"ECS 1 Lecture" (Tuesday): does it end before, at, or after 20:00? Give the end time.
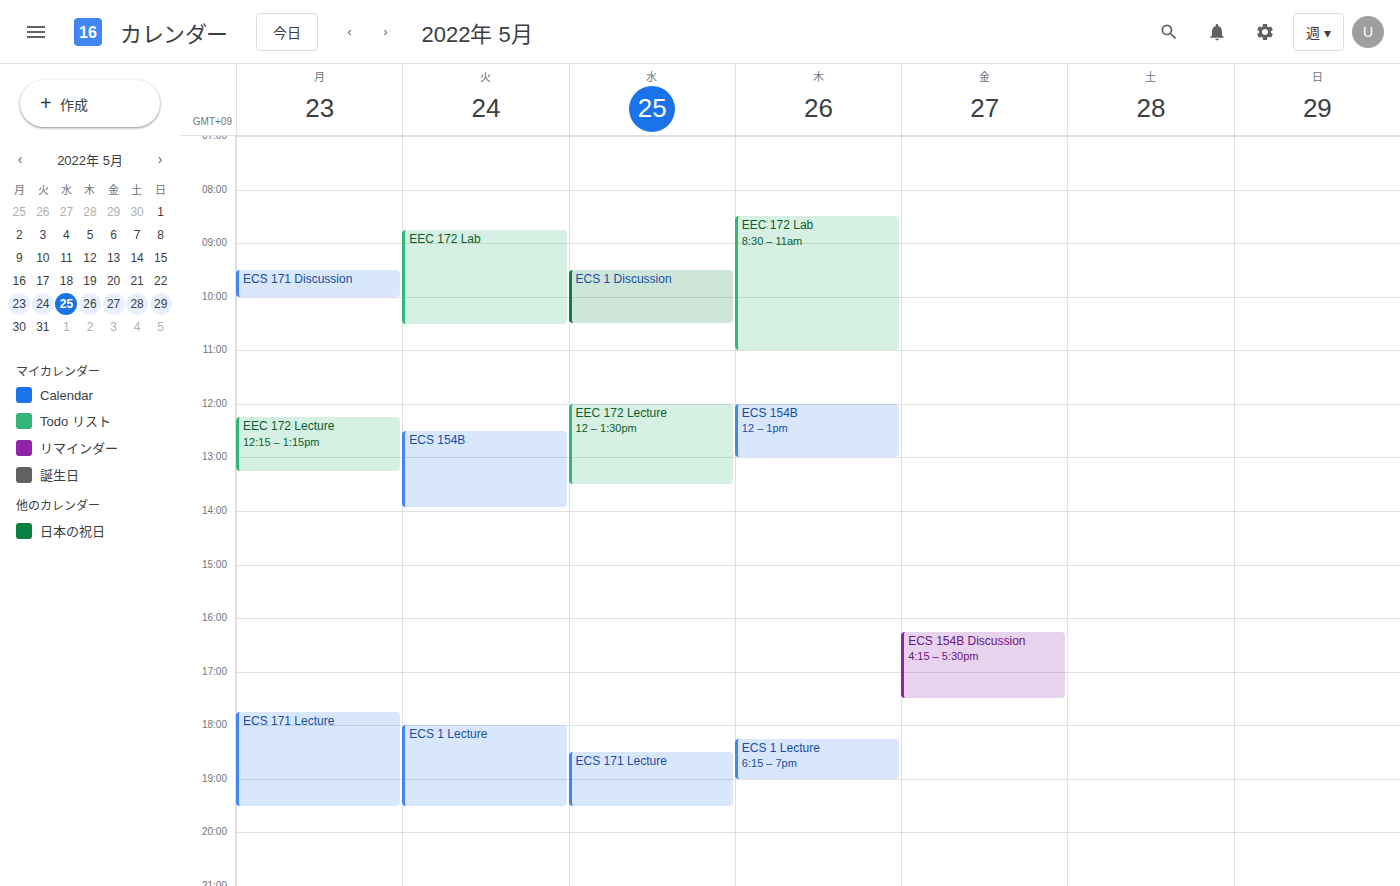
19:30 -- before 20:00, 30 minutes above the 20:00 line.